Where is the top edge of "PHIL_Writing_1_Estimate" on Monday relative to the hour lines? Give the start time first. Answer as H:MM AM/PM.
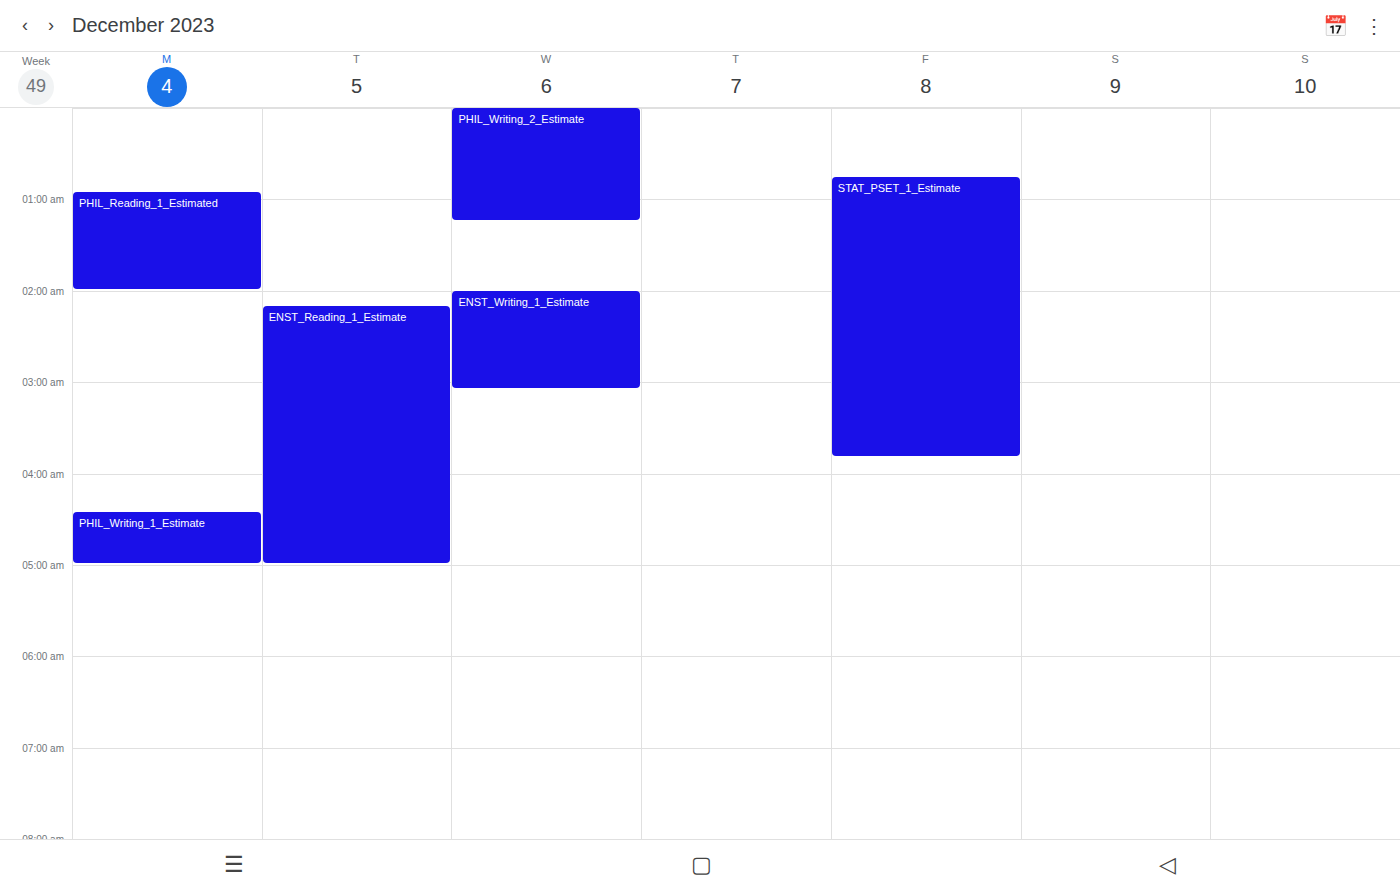
4:25 AM -- neither: 25 minutes below the 4 AM line and 35 minutes above the 5 AM line.